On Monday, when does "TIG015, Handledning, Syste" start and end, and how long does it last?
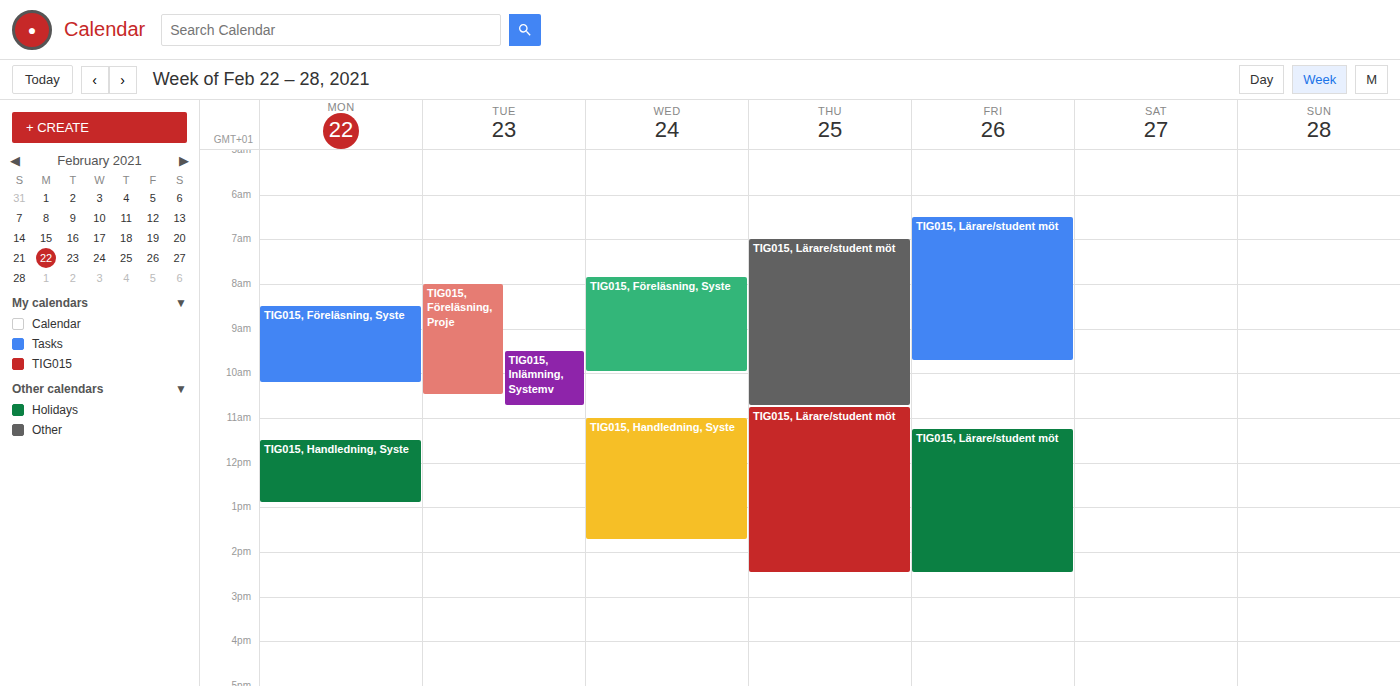
11:30 AM to 12:55 PM, 1 hour 25 minutes